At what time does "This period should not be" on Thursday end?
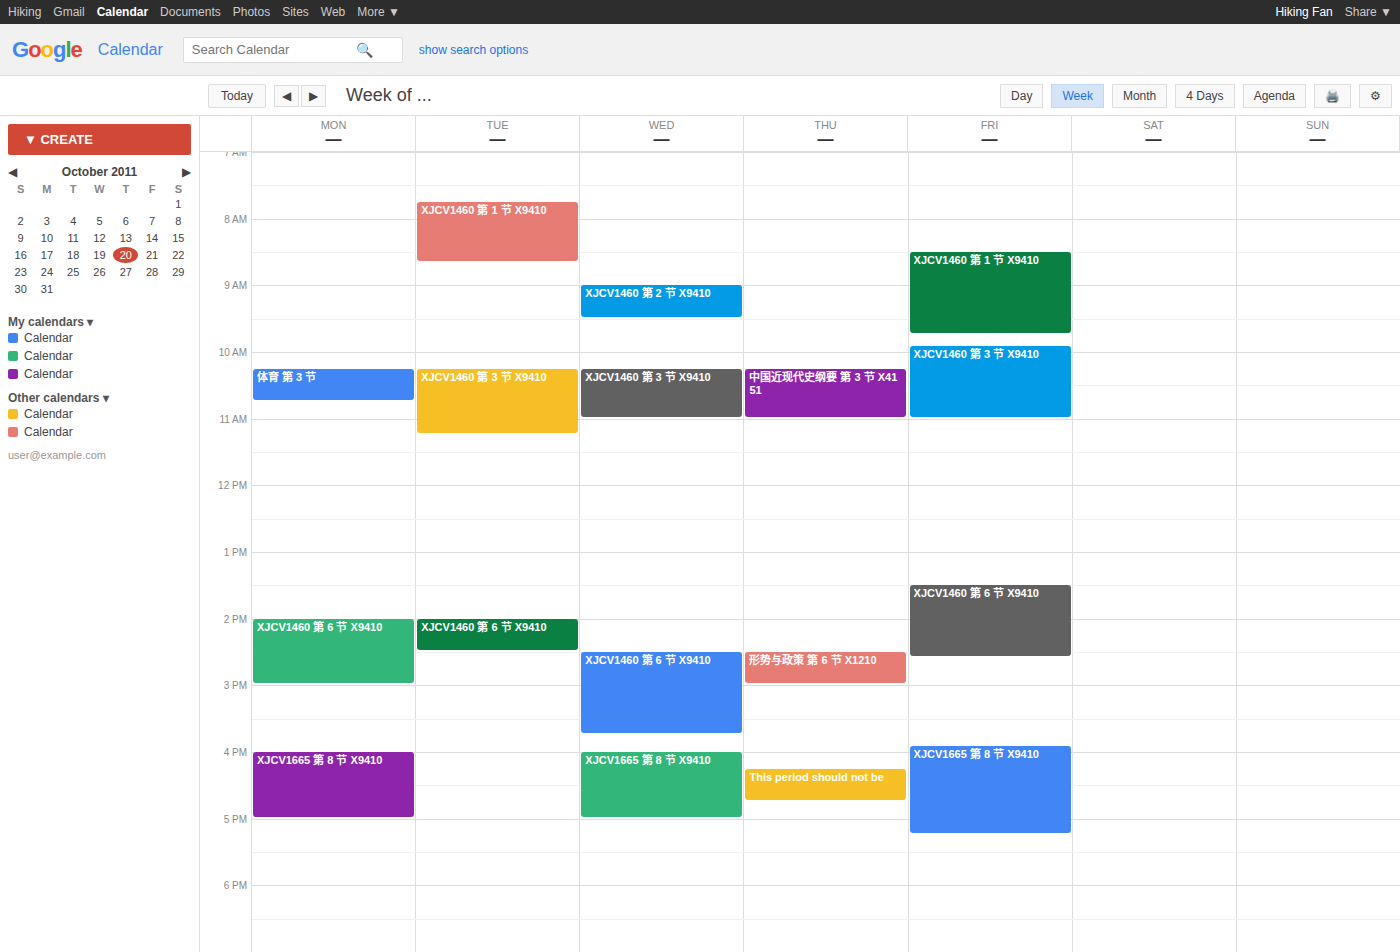
4:45 PM